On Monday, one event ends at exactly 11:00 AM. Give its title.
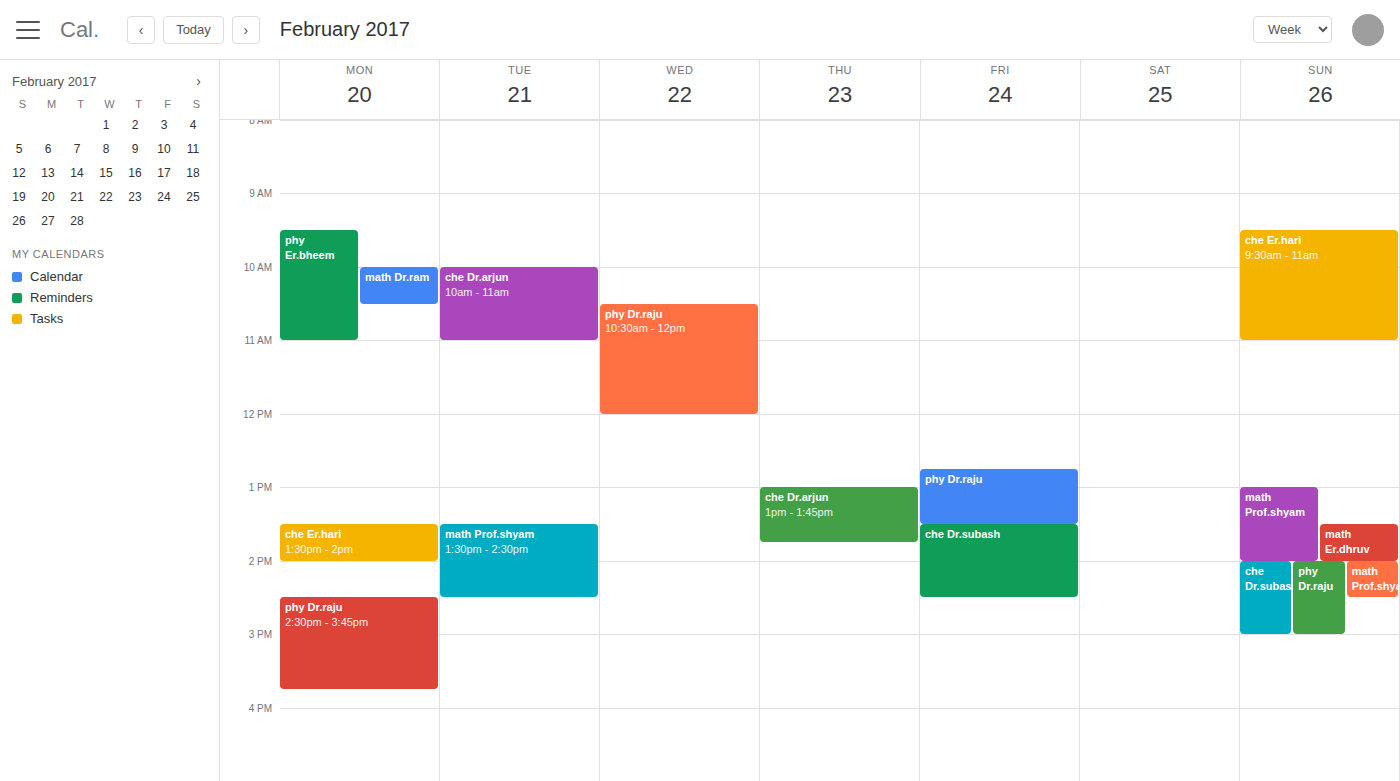
"phy Er.bheem"